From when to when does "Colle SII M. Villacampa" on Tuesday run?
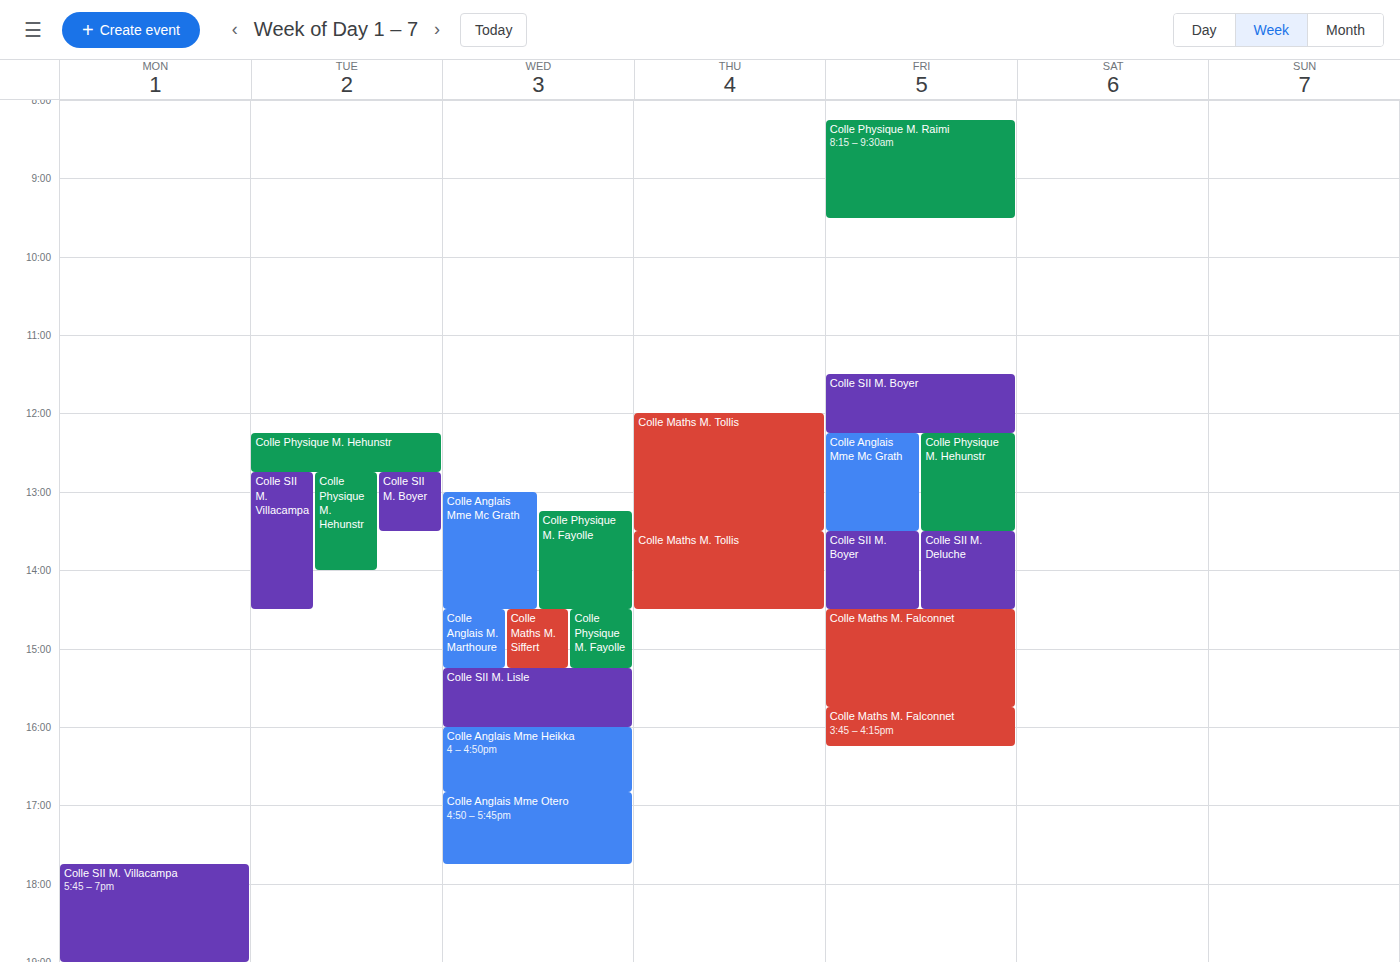
12:45 PM to 2:30 PM